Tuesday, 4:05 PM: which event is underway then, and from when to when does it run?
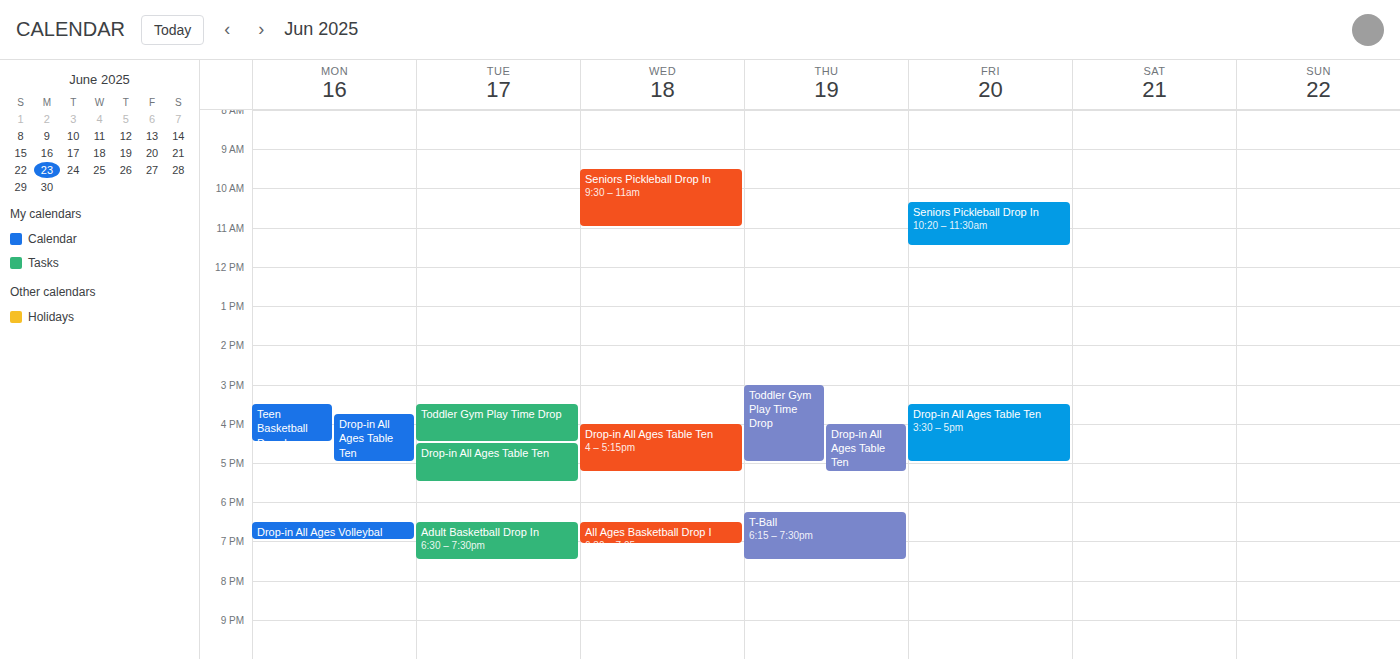
"Toddler Gym Play Time Drop", 3:30 PM to 4:30 PM